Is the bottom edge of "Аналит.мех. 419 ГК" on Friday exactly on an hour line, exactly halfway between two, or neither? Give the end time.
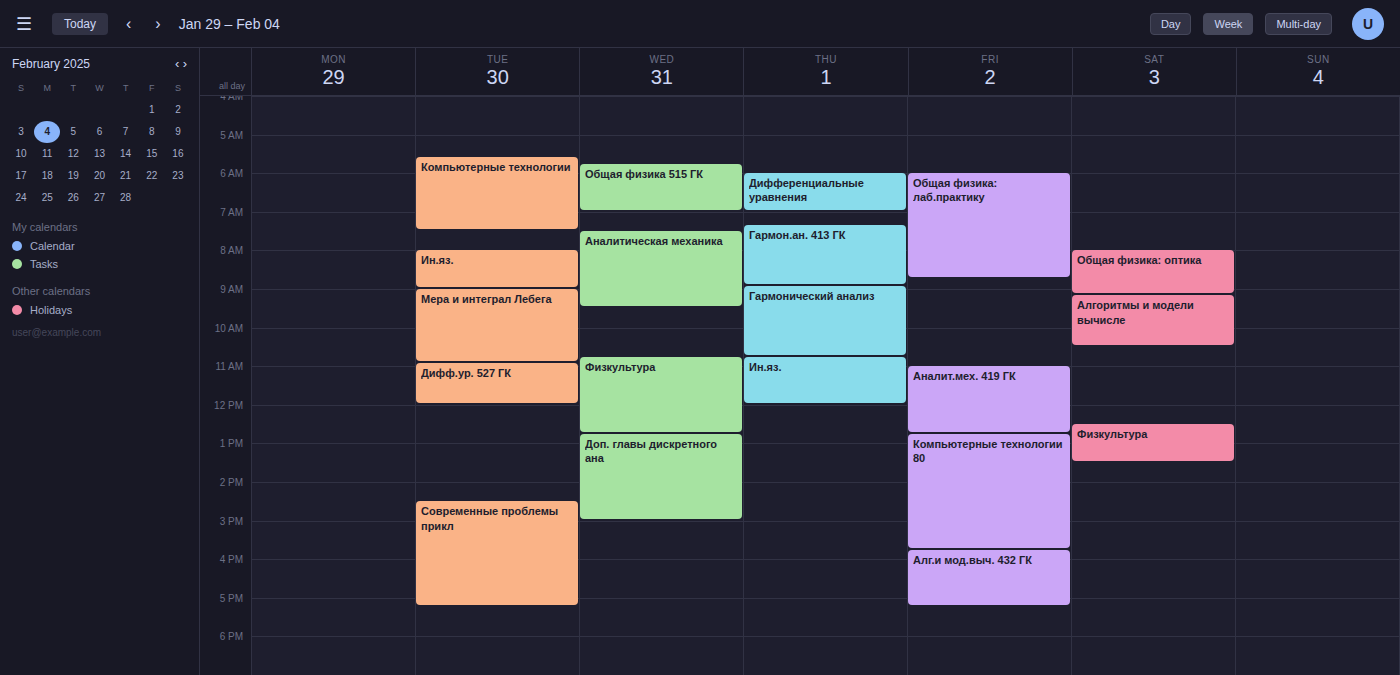
12:45 PM -- neither: three quarters of the way from the 12 PM line to the 1 PM line.